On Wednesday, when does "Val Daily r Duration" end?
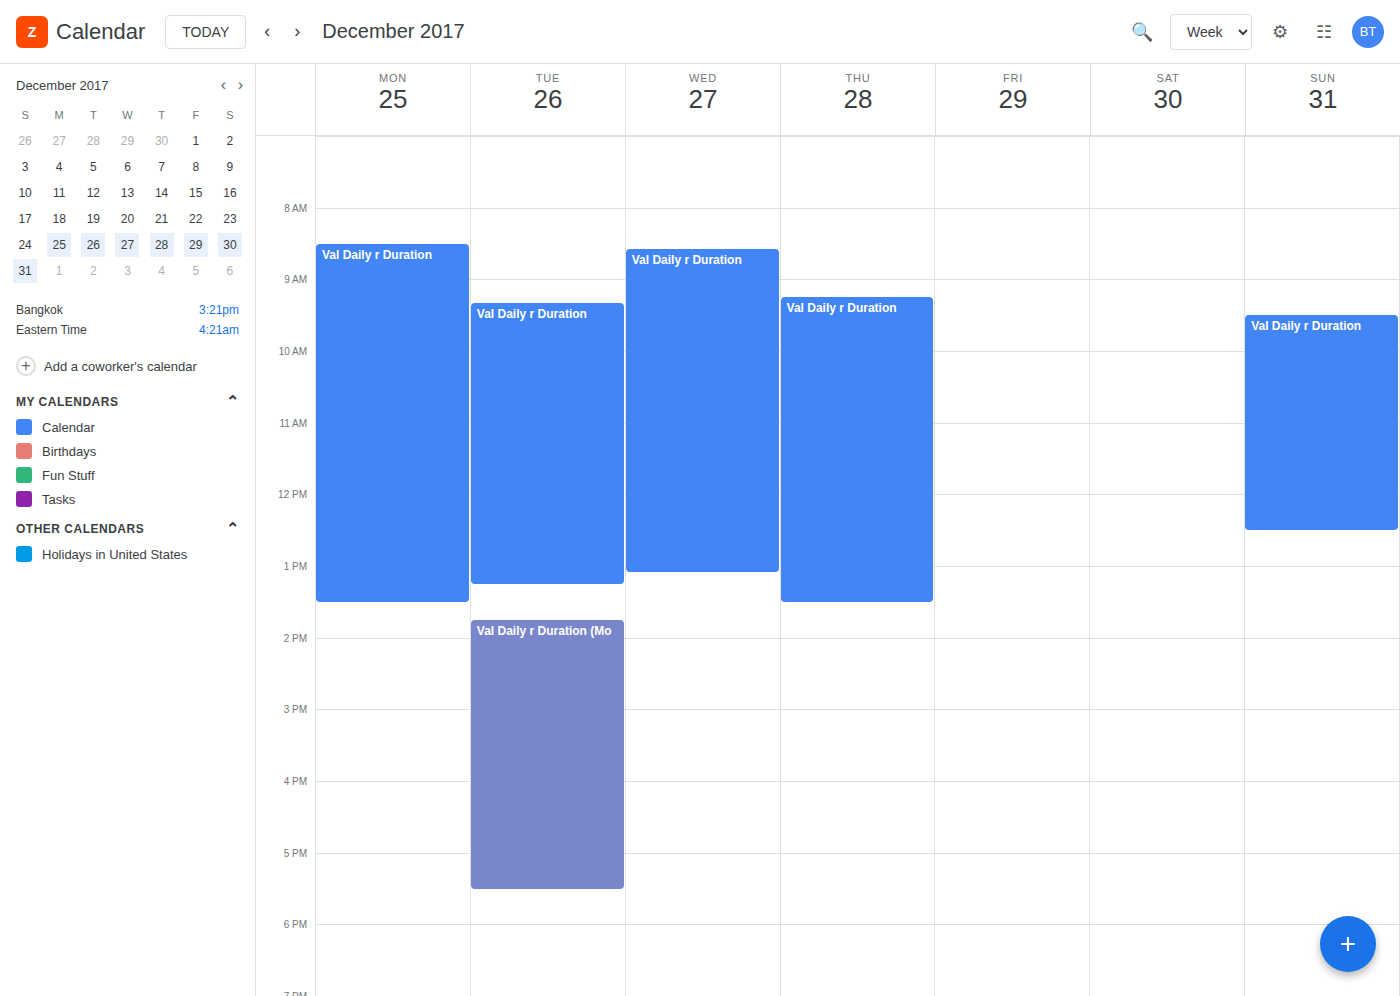
1:05 PM